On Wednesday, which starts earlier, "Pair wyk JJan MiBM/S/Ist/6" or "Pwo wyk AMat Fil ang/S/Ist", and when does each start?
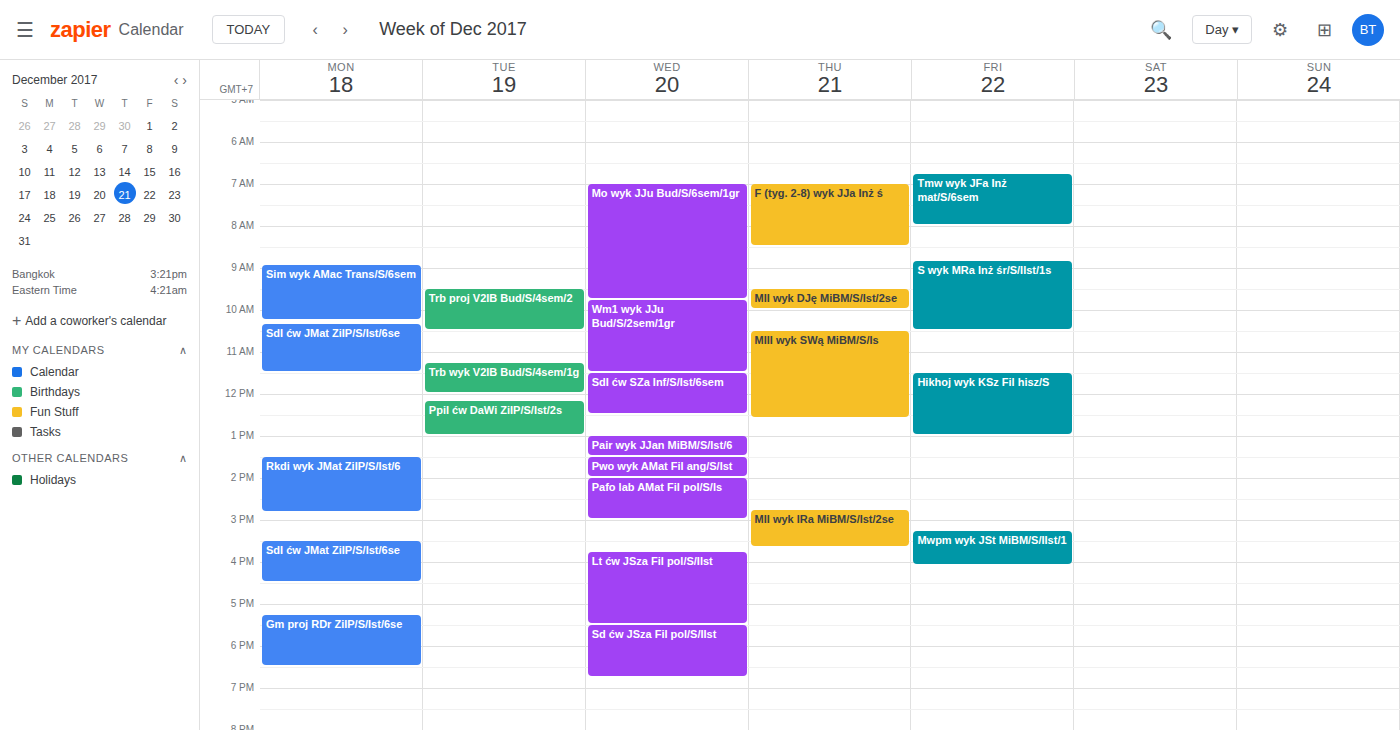
"Pair wyk JJan MiBM/S/Ist/6" 13:00; "Pwo wyk AMat Fil ang/S/Ist" 13:30.